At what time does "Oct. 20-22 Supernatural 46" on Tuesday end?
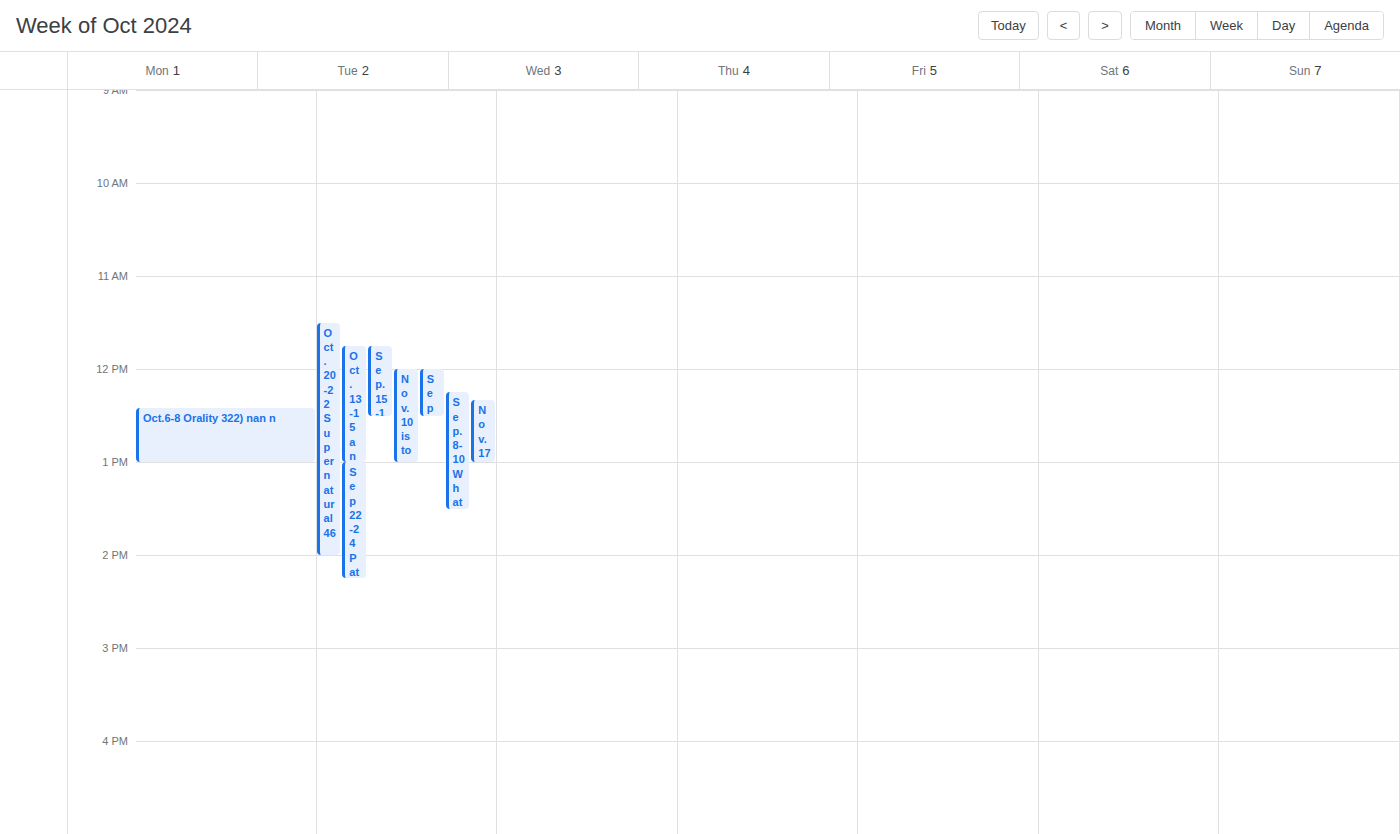
14:00